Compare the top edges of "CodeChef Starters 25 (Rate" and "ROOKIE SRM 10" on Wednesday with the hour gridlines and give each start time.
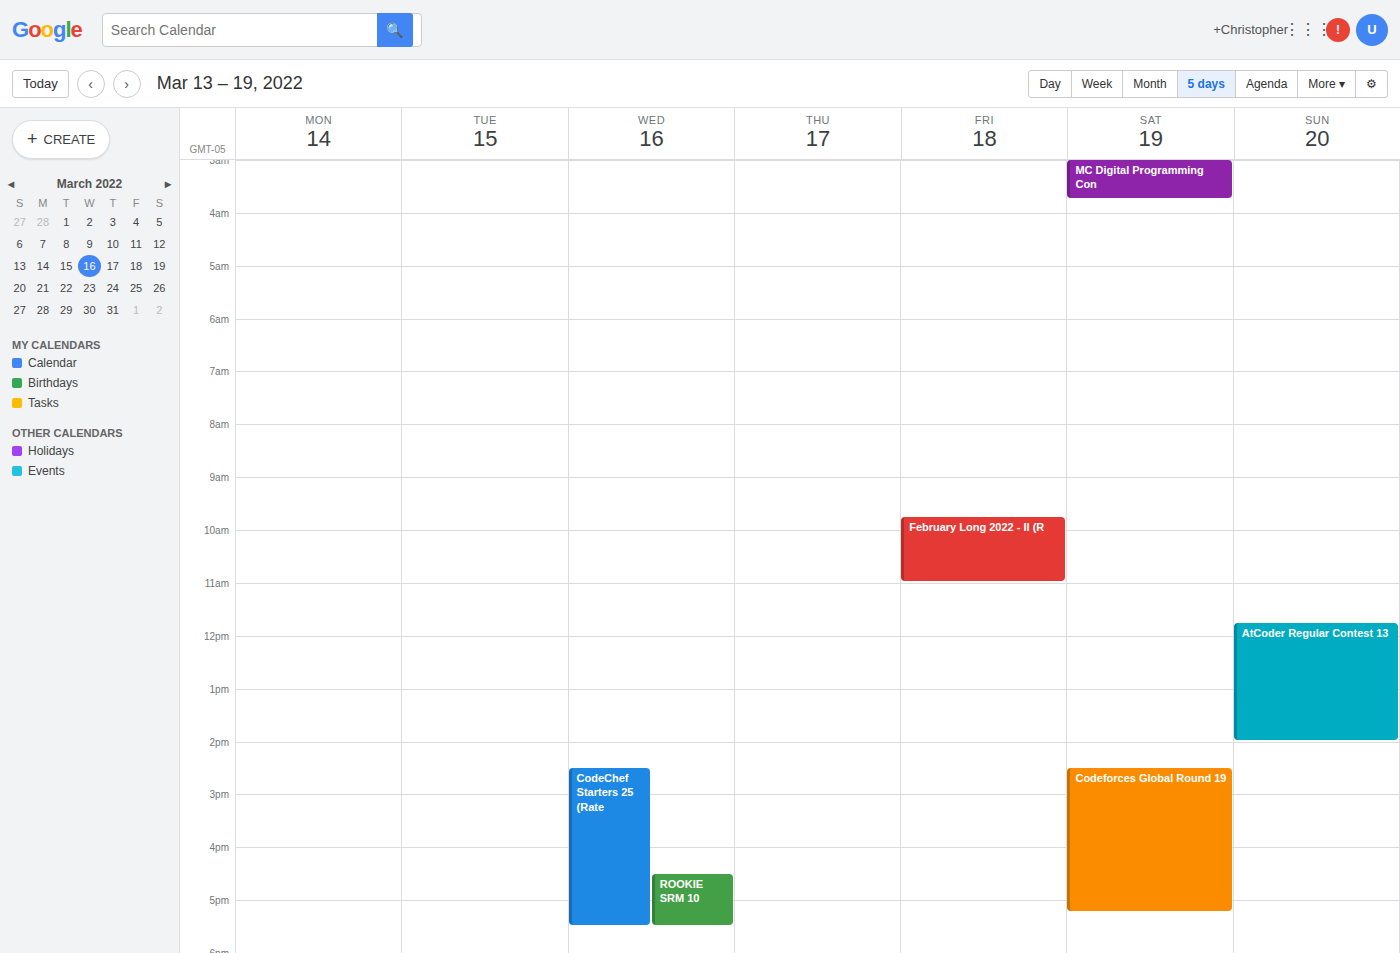
"CodeChef Starters 25 (Rate": 2:30 PM, halfway between the 2 PM and 3 PM lines. "ROOKIE SRM 10": 4:30 PM, halfway between the 4 PM and 5 PM lines.